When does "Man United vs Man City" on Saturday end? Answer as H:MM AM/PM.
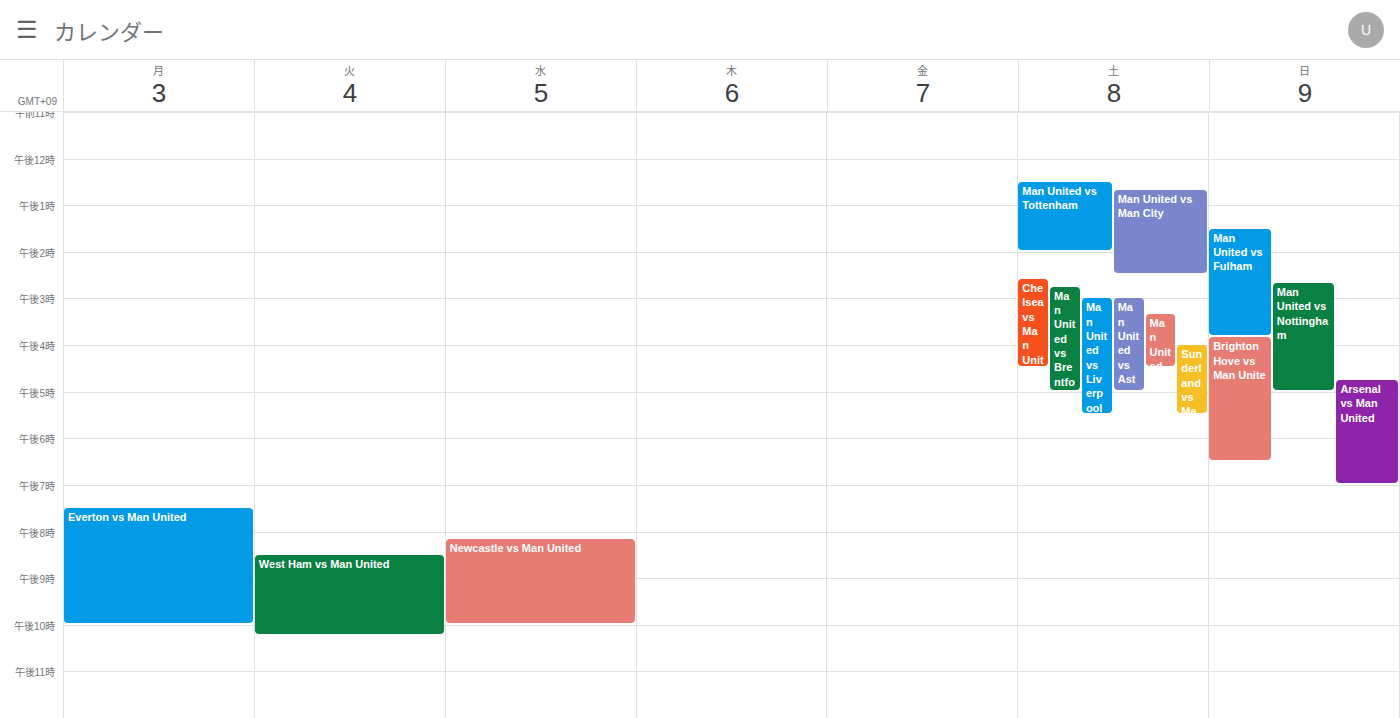
2:30 PM